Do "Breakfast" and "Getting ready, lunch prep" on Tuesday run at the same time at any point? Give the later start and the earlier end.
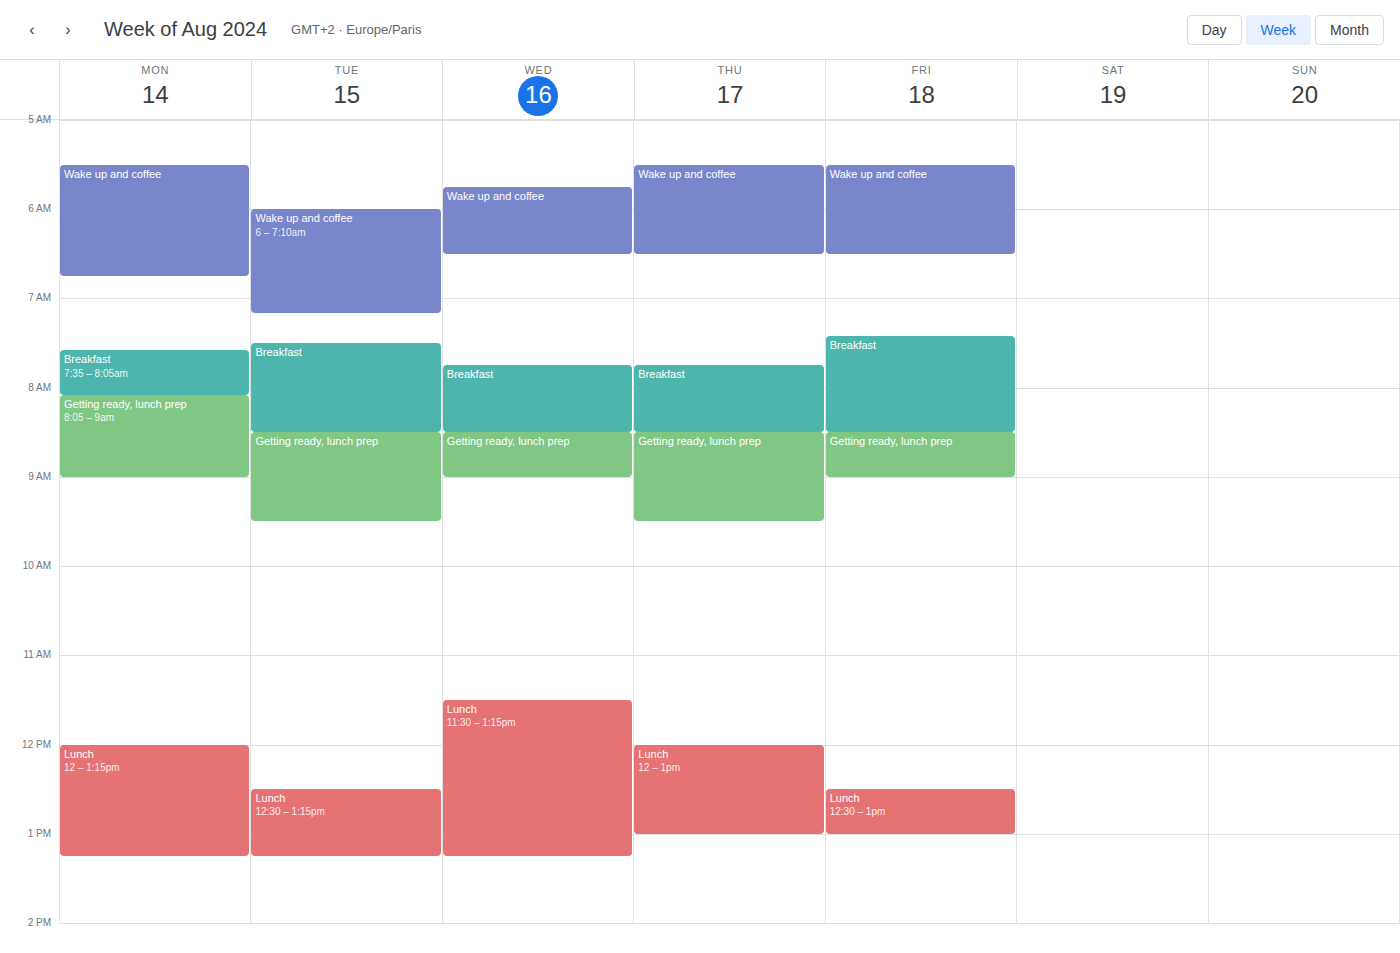
"Breakfast" ends at 8:30 AM, exactly when "Getting ready, lunch prep" starts -- they touch but do not overlap.